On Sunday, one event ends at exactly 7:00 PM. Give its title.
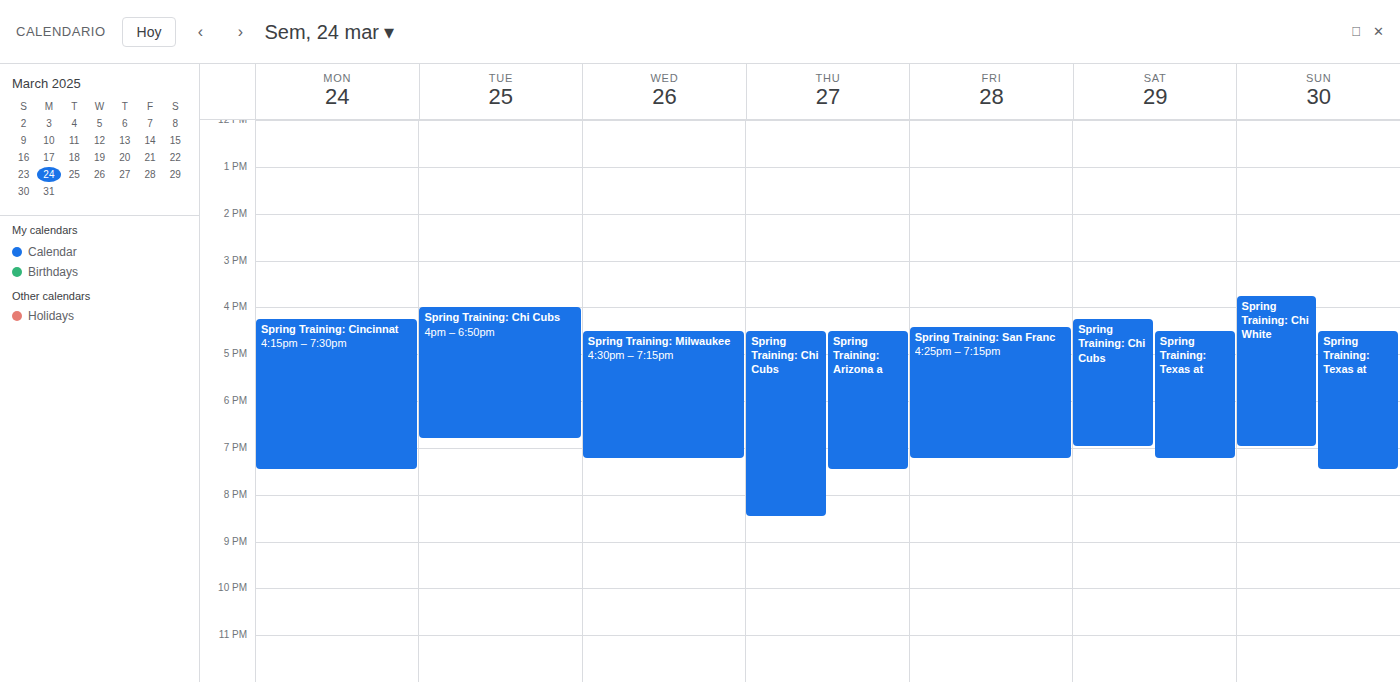
"Spring Training: Chi White"